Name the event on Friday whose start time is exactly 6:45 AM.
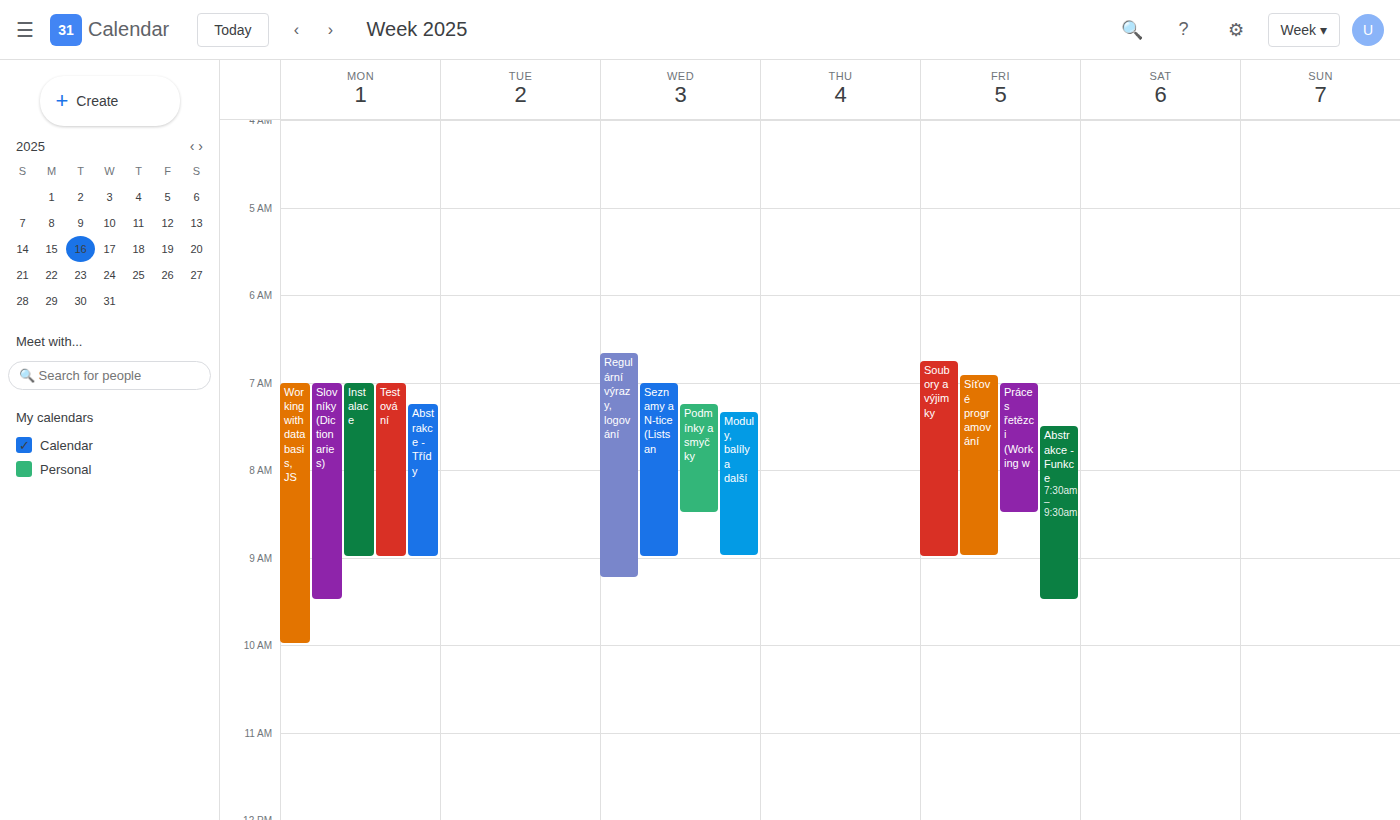
"Soubory a výjimky"